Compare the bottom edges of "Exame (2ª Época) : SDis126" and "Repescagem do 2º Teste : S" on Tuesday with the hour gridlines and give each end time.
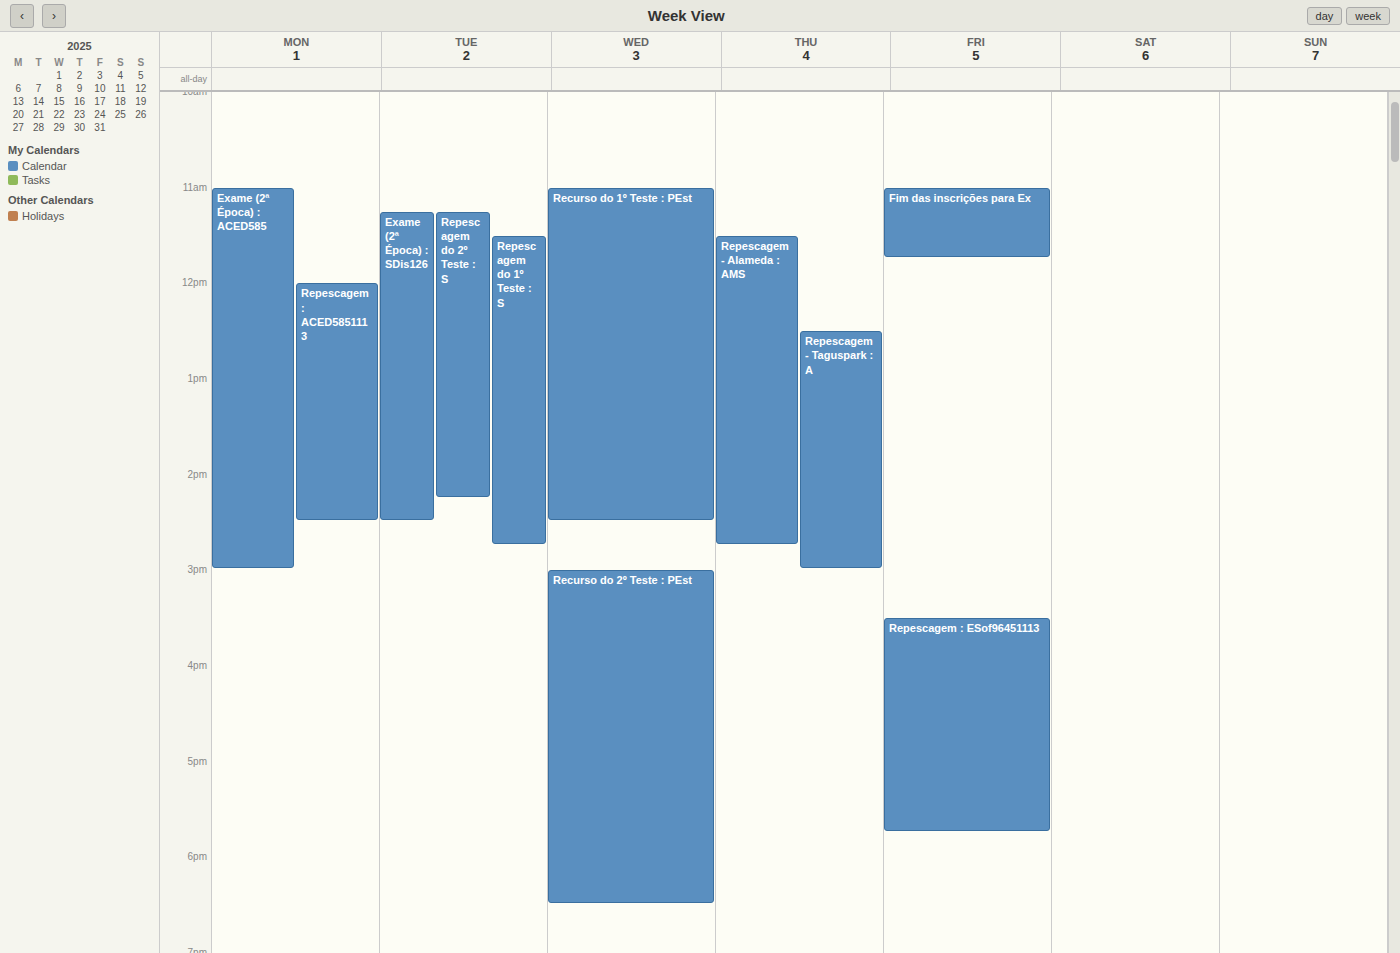
"Exame (2ª Época) : SDis126": 2:30 PM, halfway between the 2 PM and 3 PM lines. "Repescagem do 2º Teste : S": 2:15 PM, neither: a quarter of the way from the 2 PM line to the 3 PM line.